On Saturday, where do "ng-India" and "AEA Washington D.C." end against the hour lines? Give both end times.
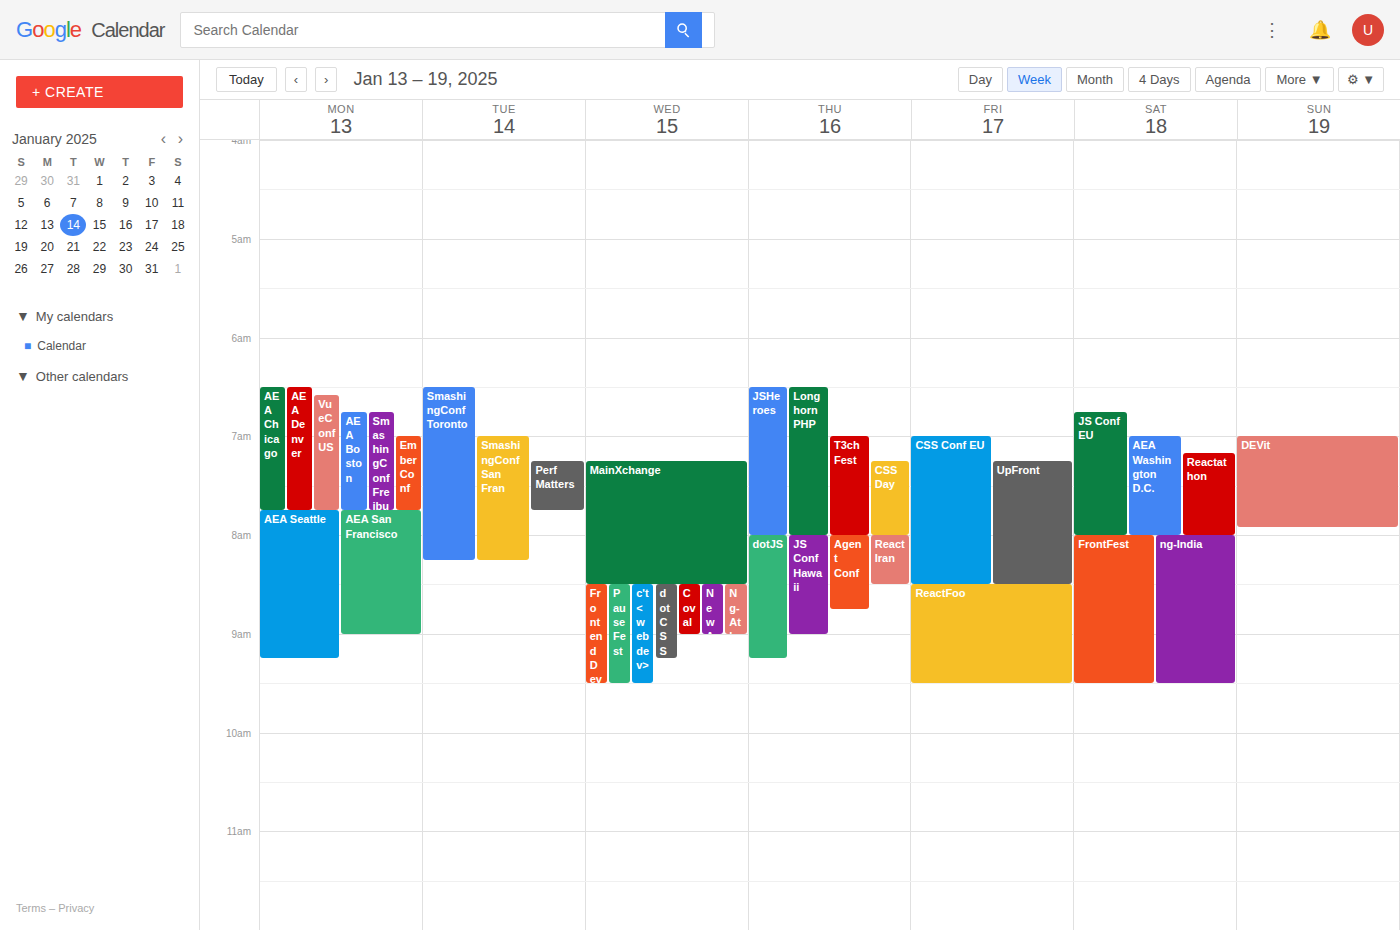
"ng-India": 9:30 AM, halfway between the 9 AM and 10 AM lines. "AEA Washington D.C.": 8:00 AM, exactly on the 8 AM line.